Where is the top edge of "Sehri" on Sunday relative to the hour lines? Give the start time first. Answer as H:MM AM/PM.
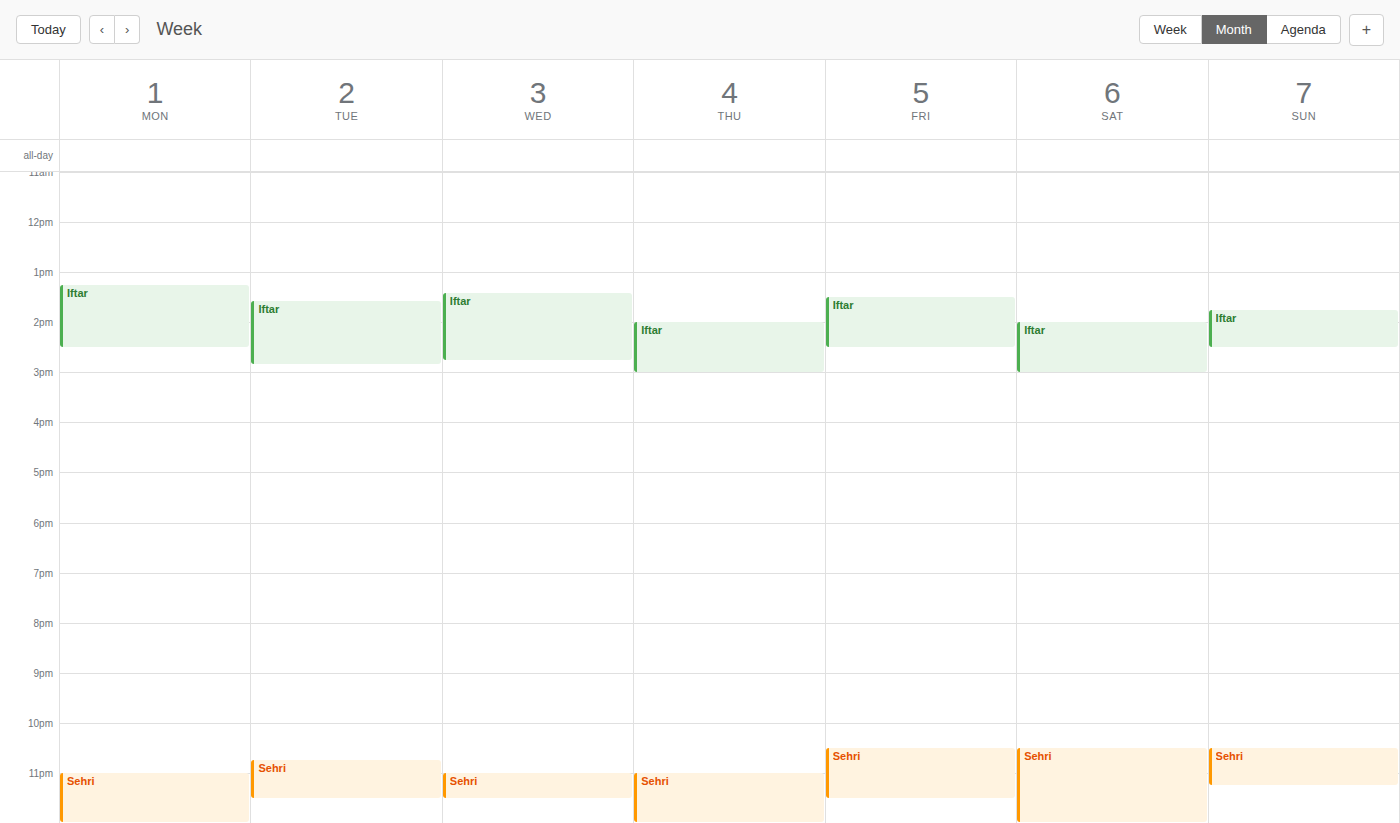
10:30 PM -- halfway between the 10 PM and 11 PM lines.